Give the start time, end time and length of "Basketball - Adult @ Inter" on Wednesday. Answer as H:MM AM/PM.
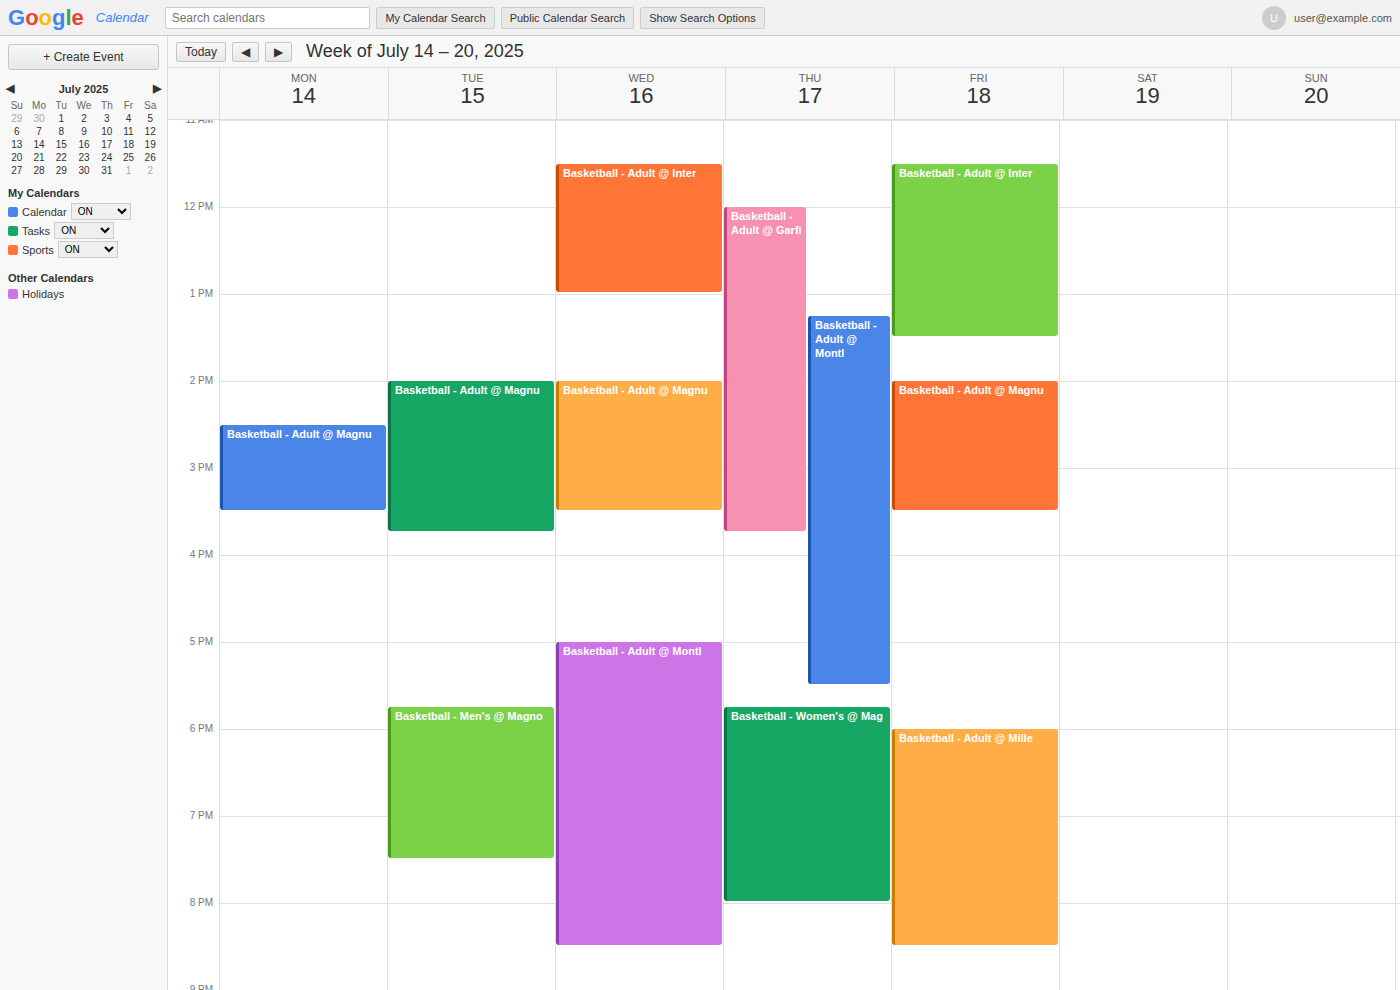
11:30 AM to 1:00 PM, 1 hour 30 minutes